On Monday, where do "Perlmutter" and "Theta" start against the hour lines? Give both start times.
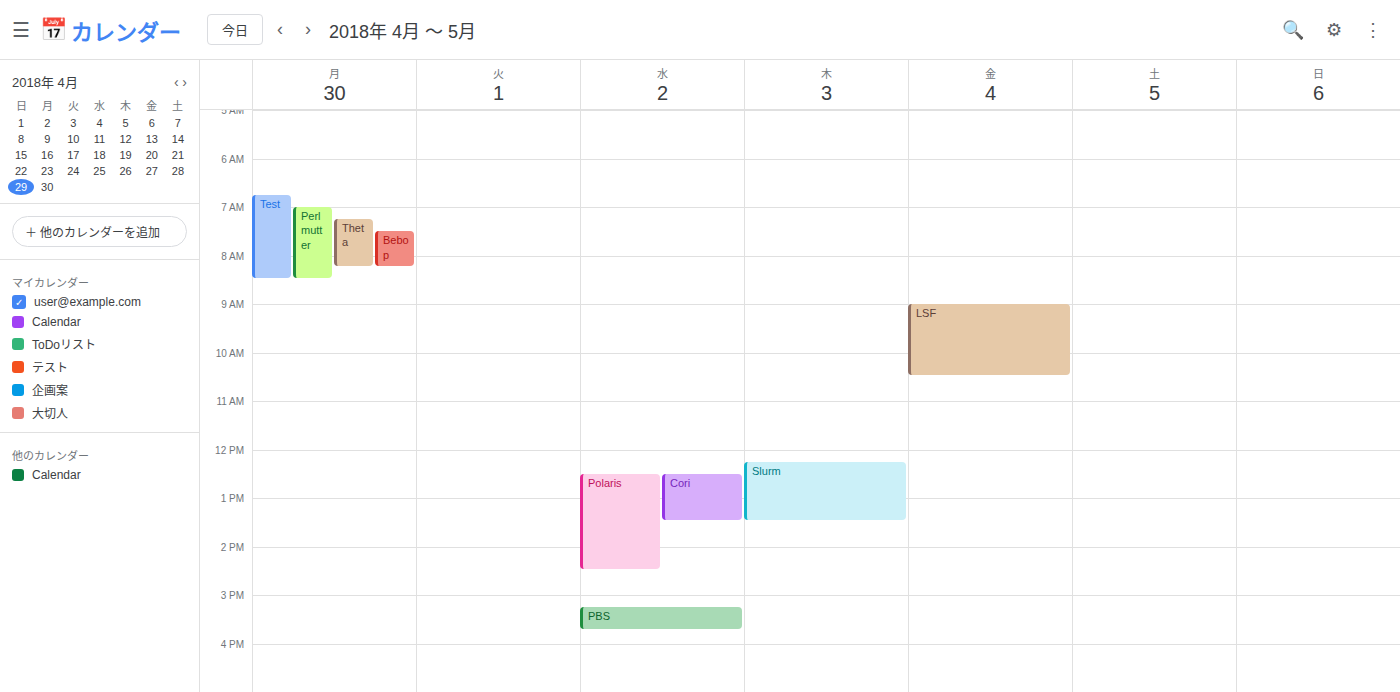
"Perlmutter": 7:00 AM, exactly on the 7 AM line. "Theta": 7:15 AM, neither: a quarter of the way from the 7 AM line to the 8 AM line.